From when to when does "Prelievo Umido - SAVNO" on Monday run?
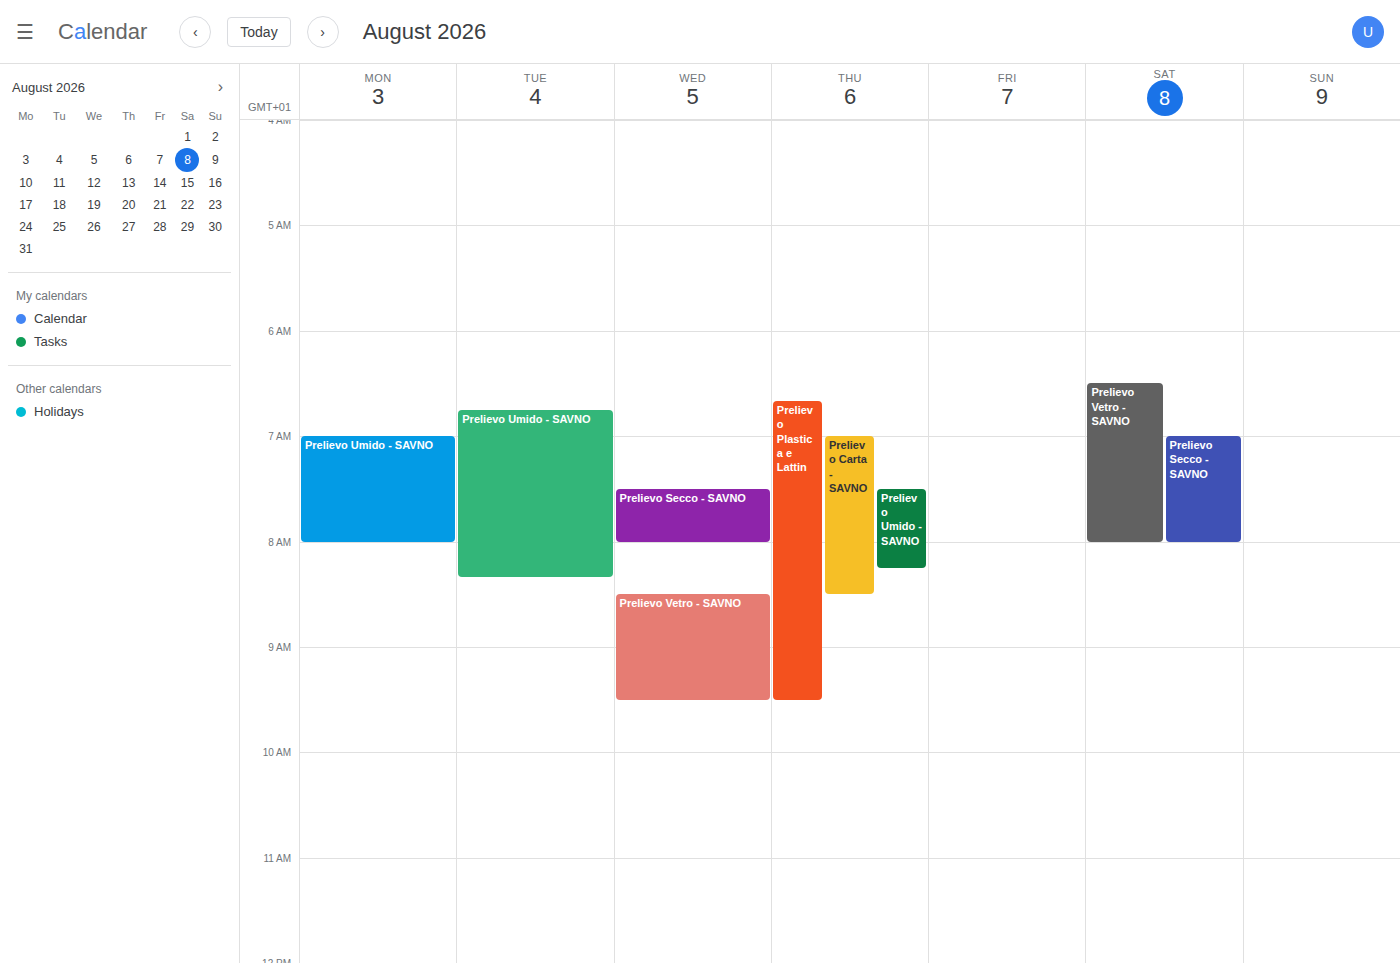
7:00 AM to 8:00 AM